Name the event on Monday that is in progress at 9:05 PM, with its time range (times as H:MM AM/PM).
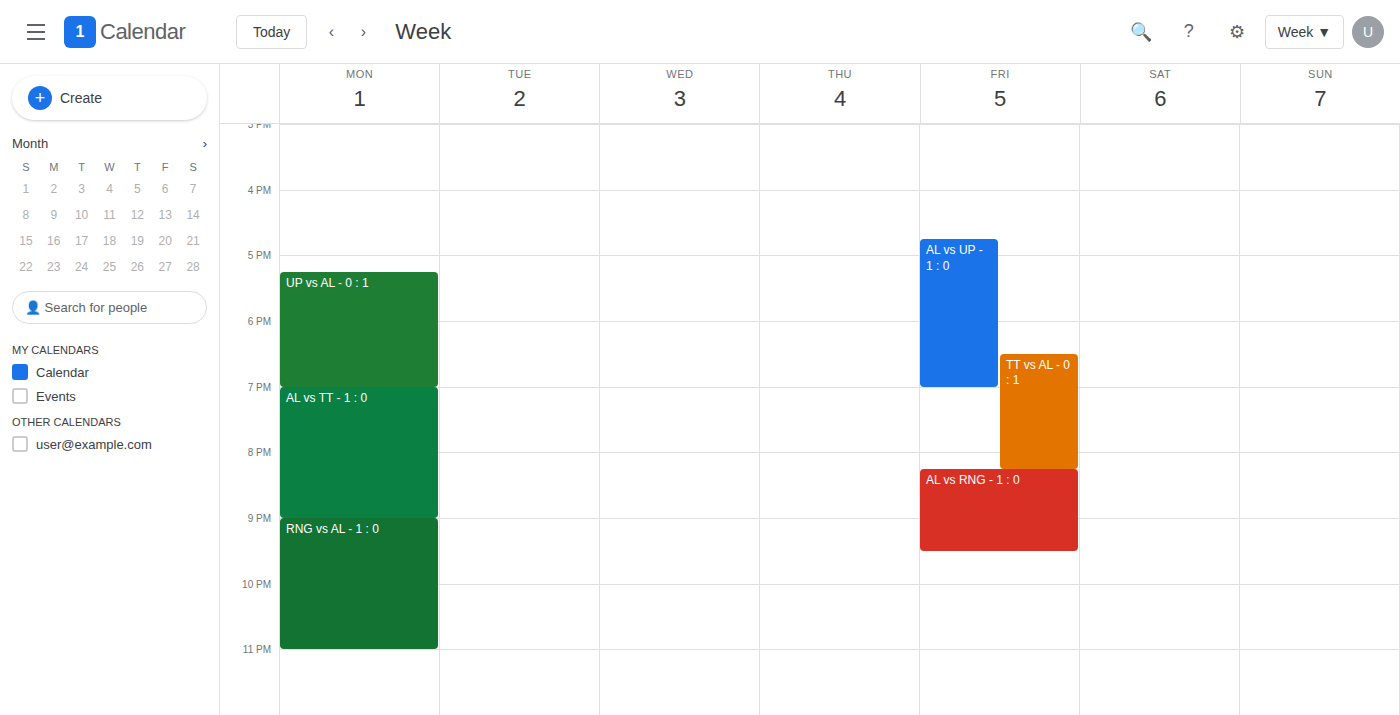
"RNG vs AL - 1 : 0", 9:00 PM to 11:00 PM